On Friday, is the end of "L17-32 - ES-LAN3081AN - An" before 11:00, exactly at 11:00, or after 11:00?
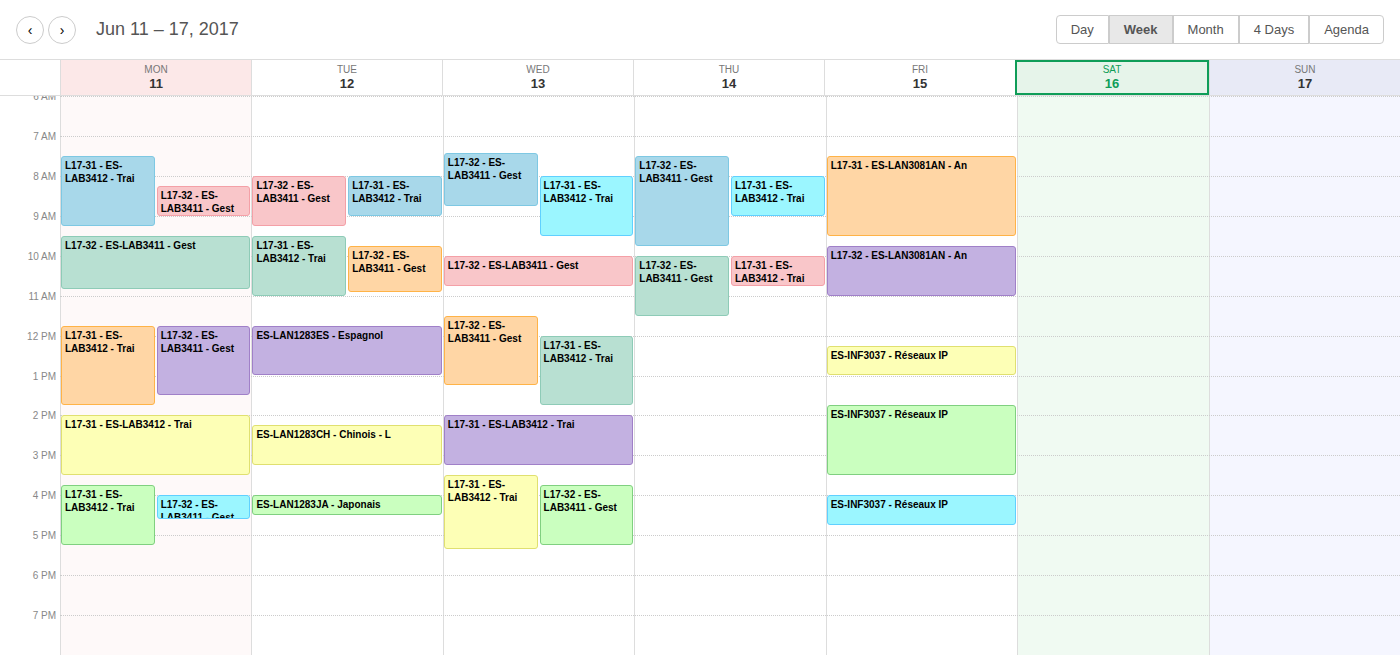
11:00 -- exactly at 11:00, on the 11:00 line.